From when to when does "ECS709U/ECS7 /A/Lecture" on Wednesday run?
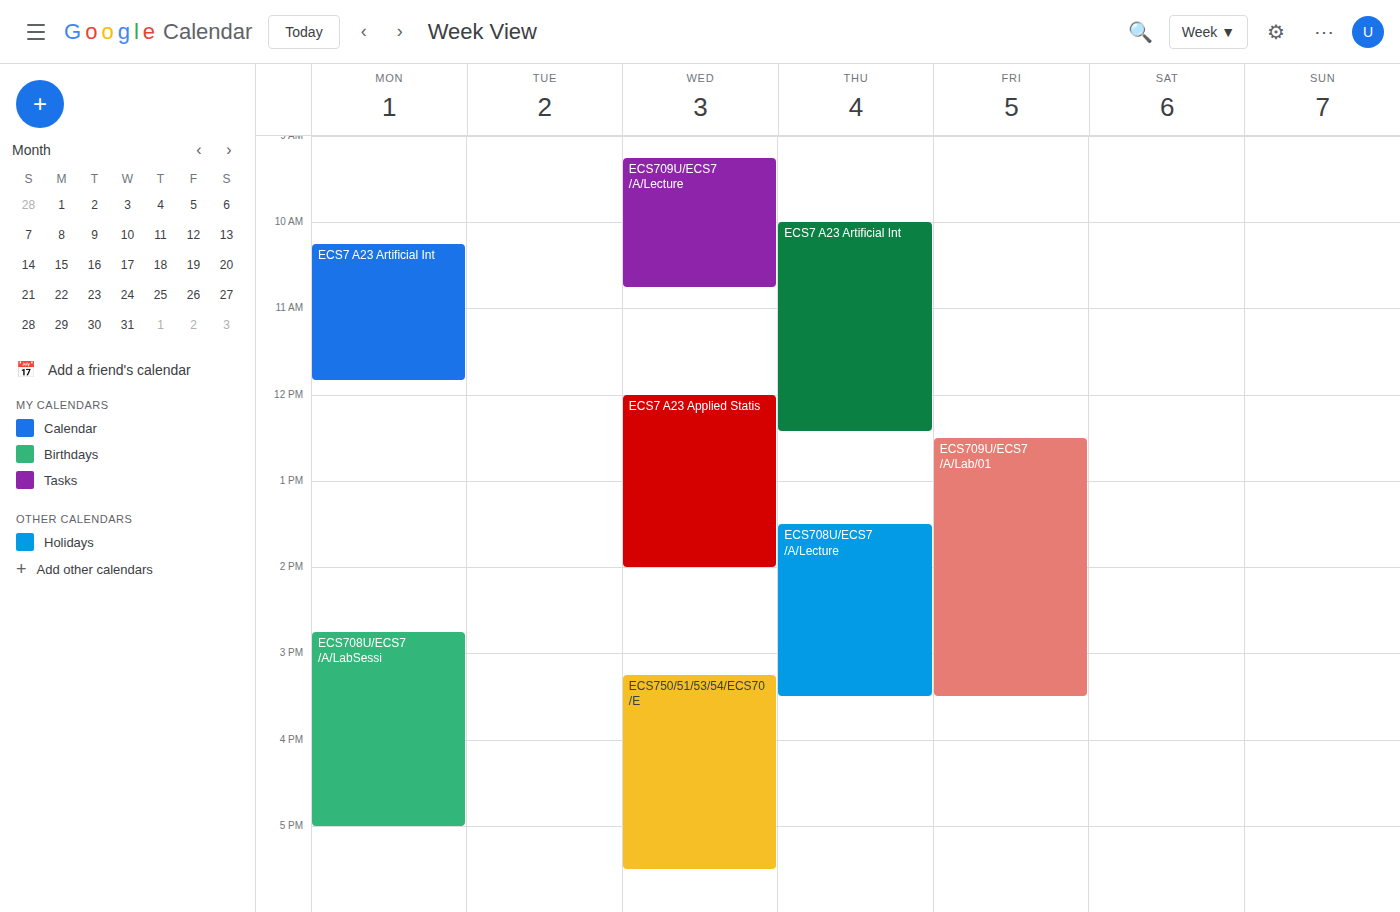
9:15 AM to 10:45 AM